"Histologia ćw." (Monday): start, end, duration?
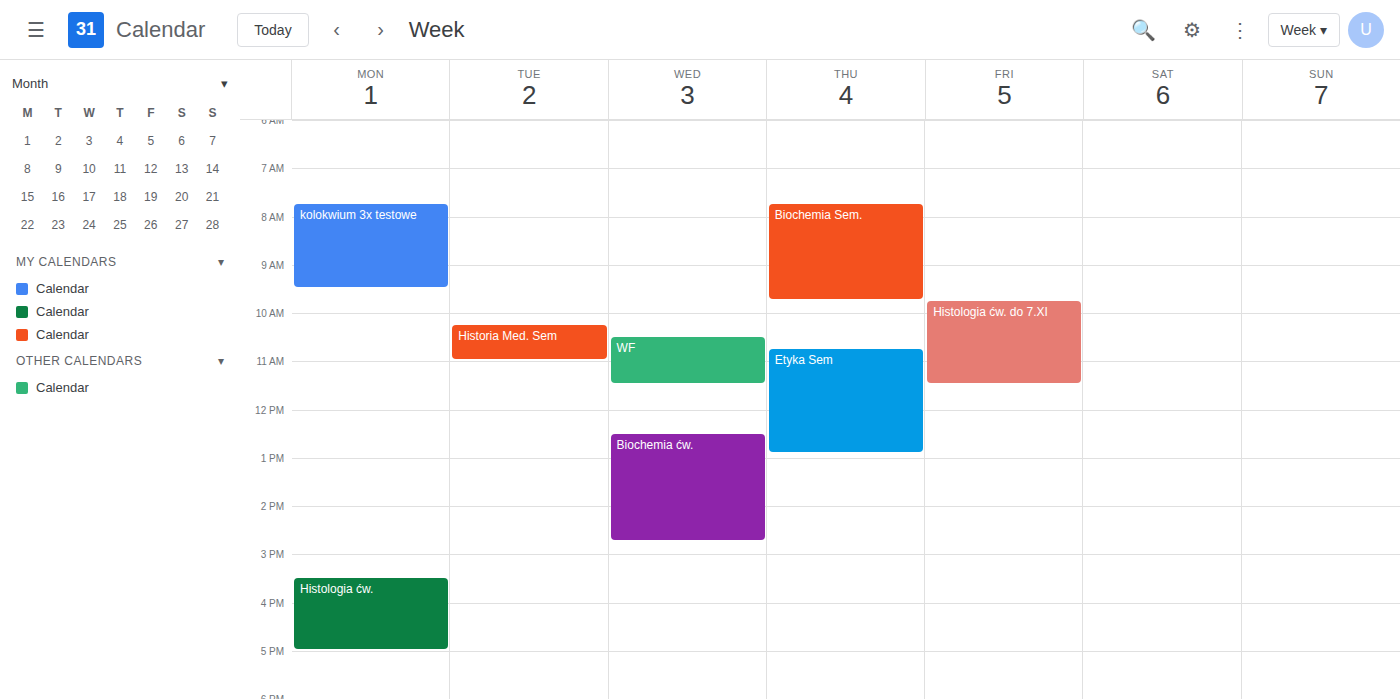
3:30 PM to 5:00 PM, 1 hour 30 minutes